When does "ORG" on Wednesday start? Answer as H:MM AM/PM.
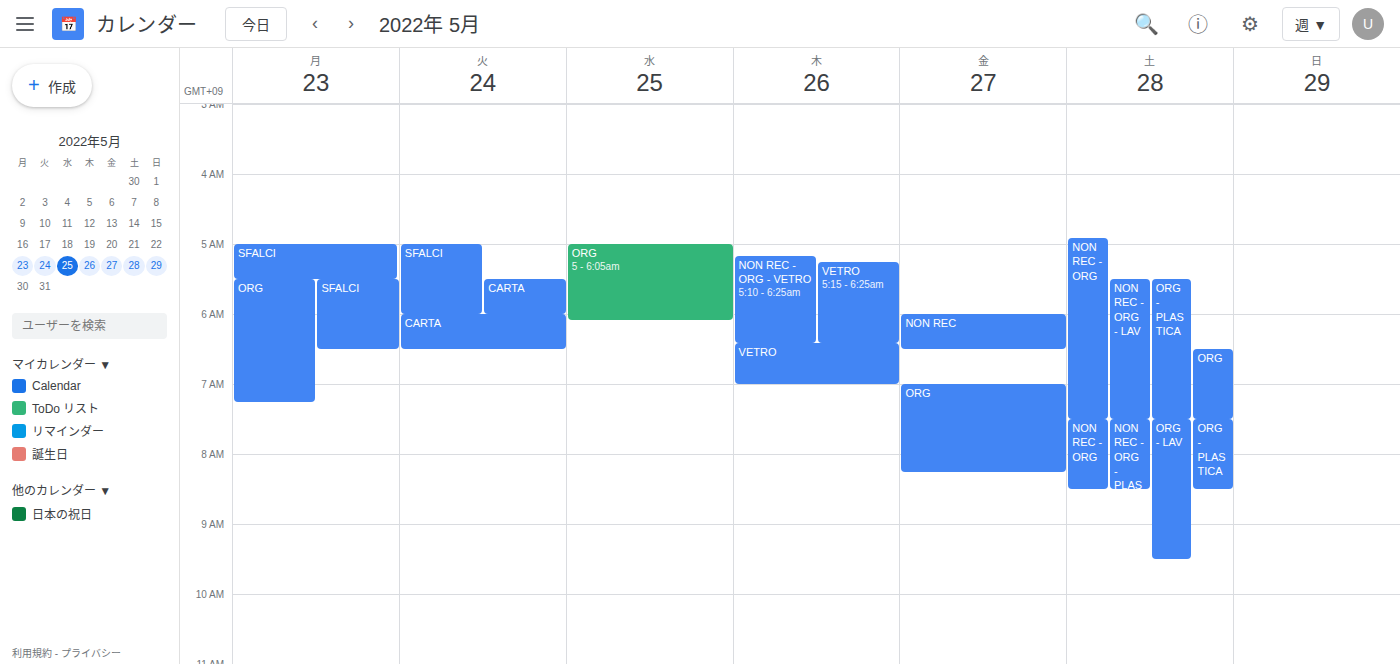
5:00 AM